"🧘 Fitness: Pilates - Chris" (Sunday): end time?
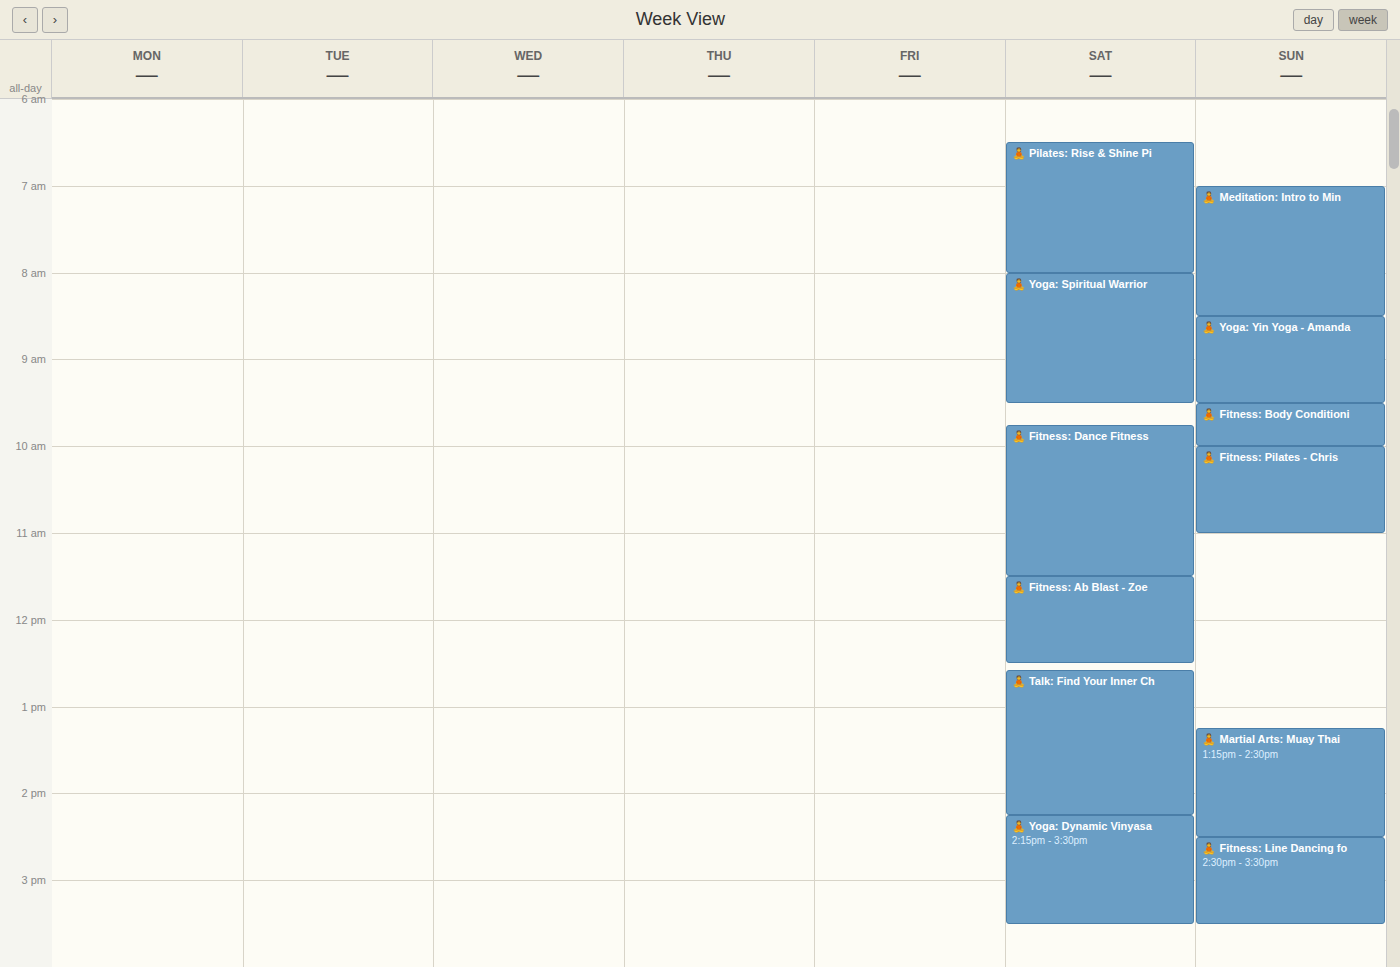
11:00 AM